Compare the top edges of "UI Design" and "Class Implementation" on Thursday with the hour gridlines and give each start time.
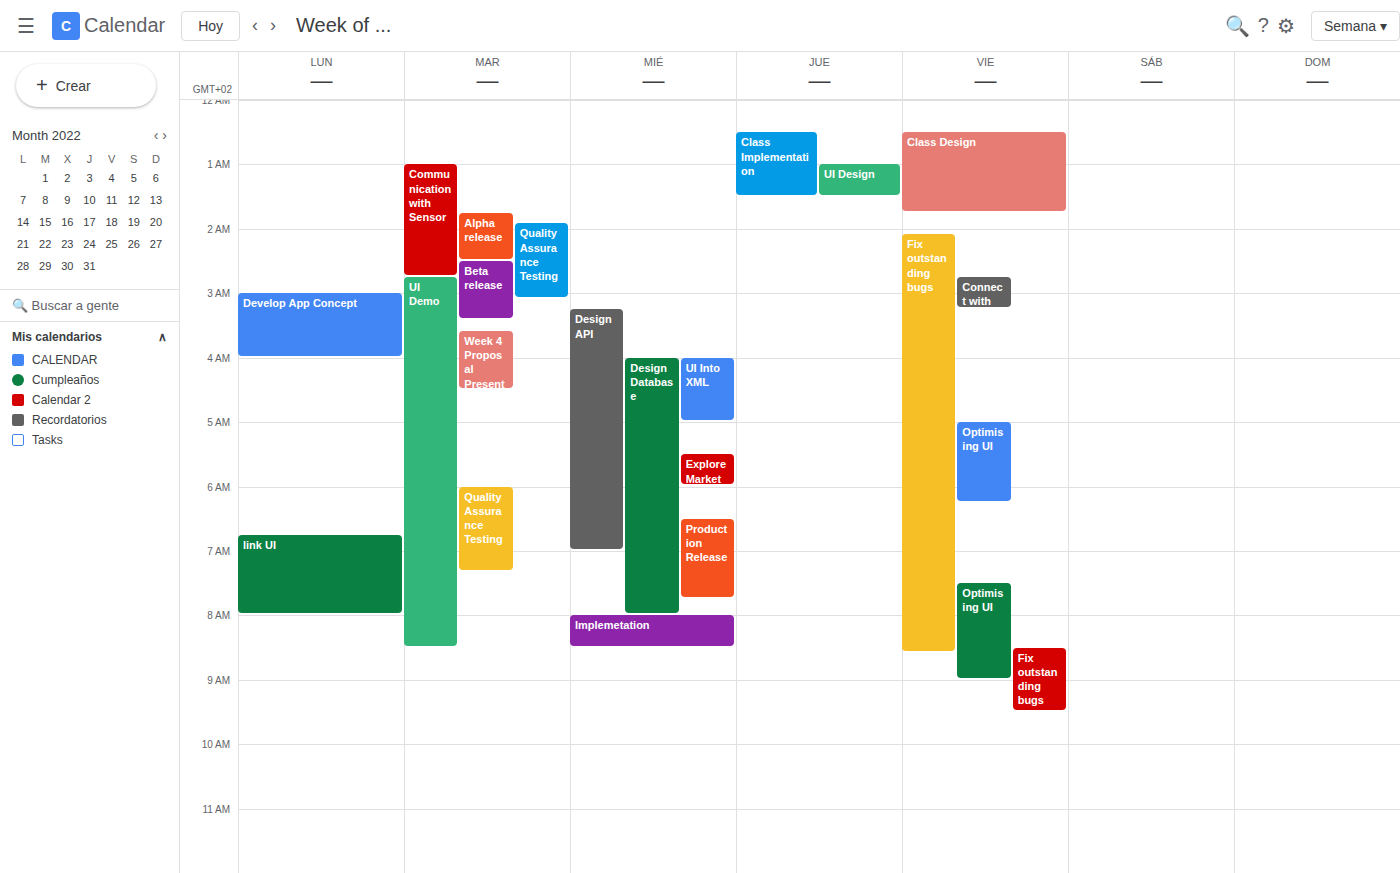
"UI Design": 1:00 AM, exactly on the 1 AM line. "Class Implementation": 12:30 AM, halfway between the 12 AM and 1 AM lines.